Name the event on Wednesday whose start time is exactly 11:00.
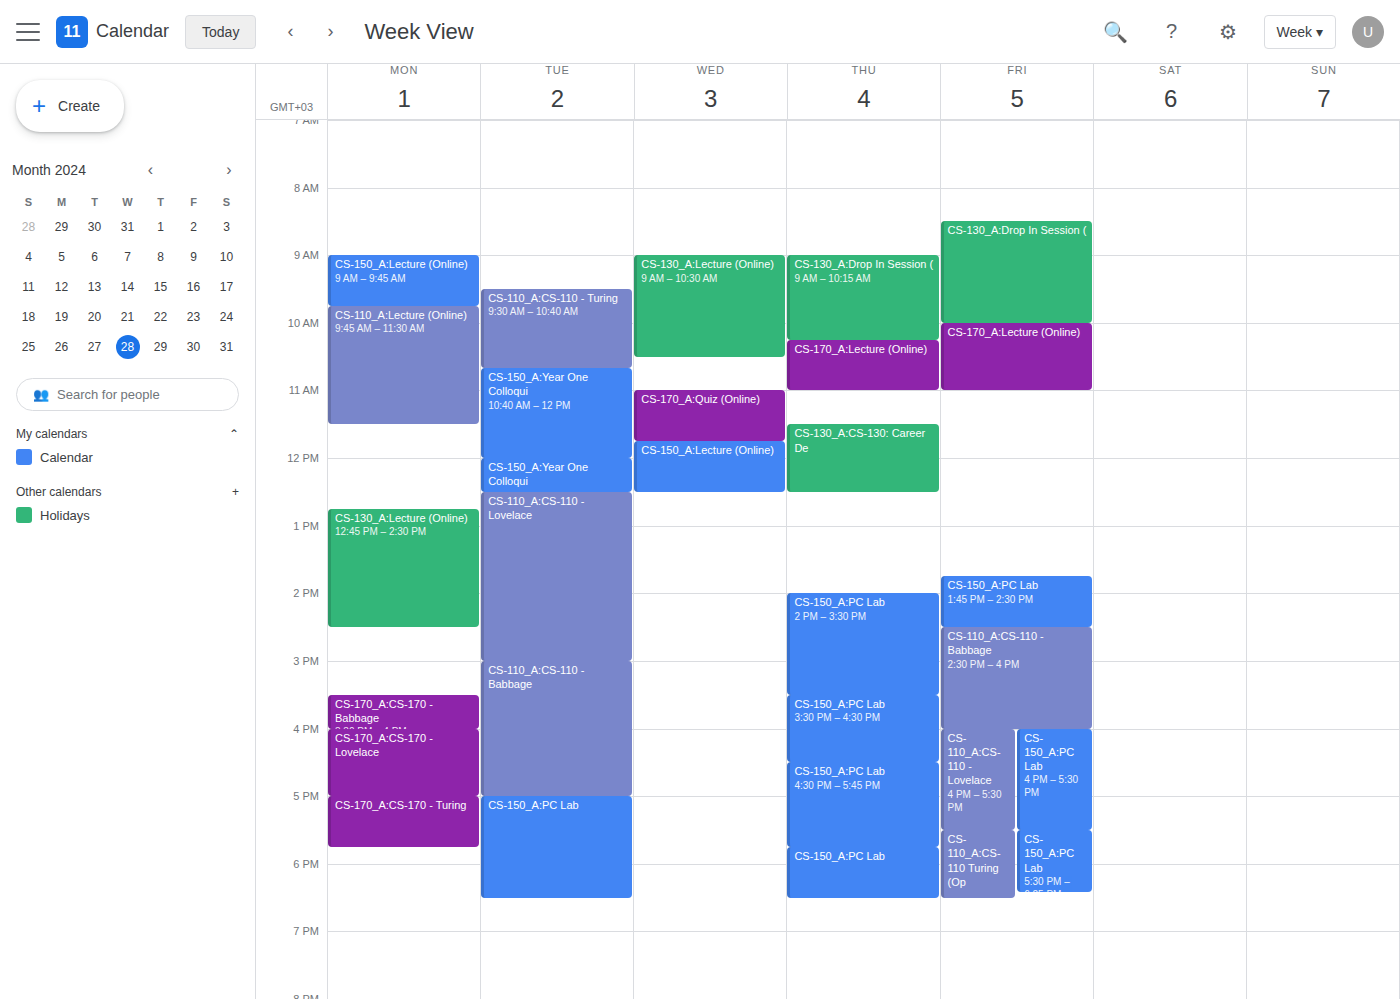
"CS-170_A:Quiz (Online)"